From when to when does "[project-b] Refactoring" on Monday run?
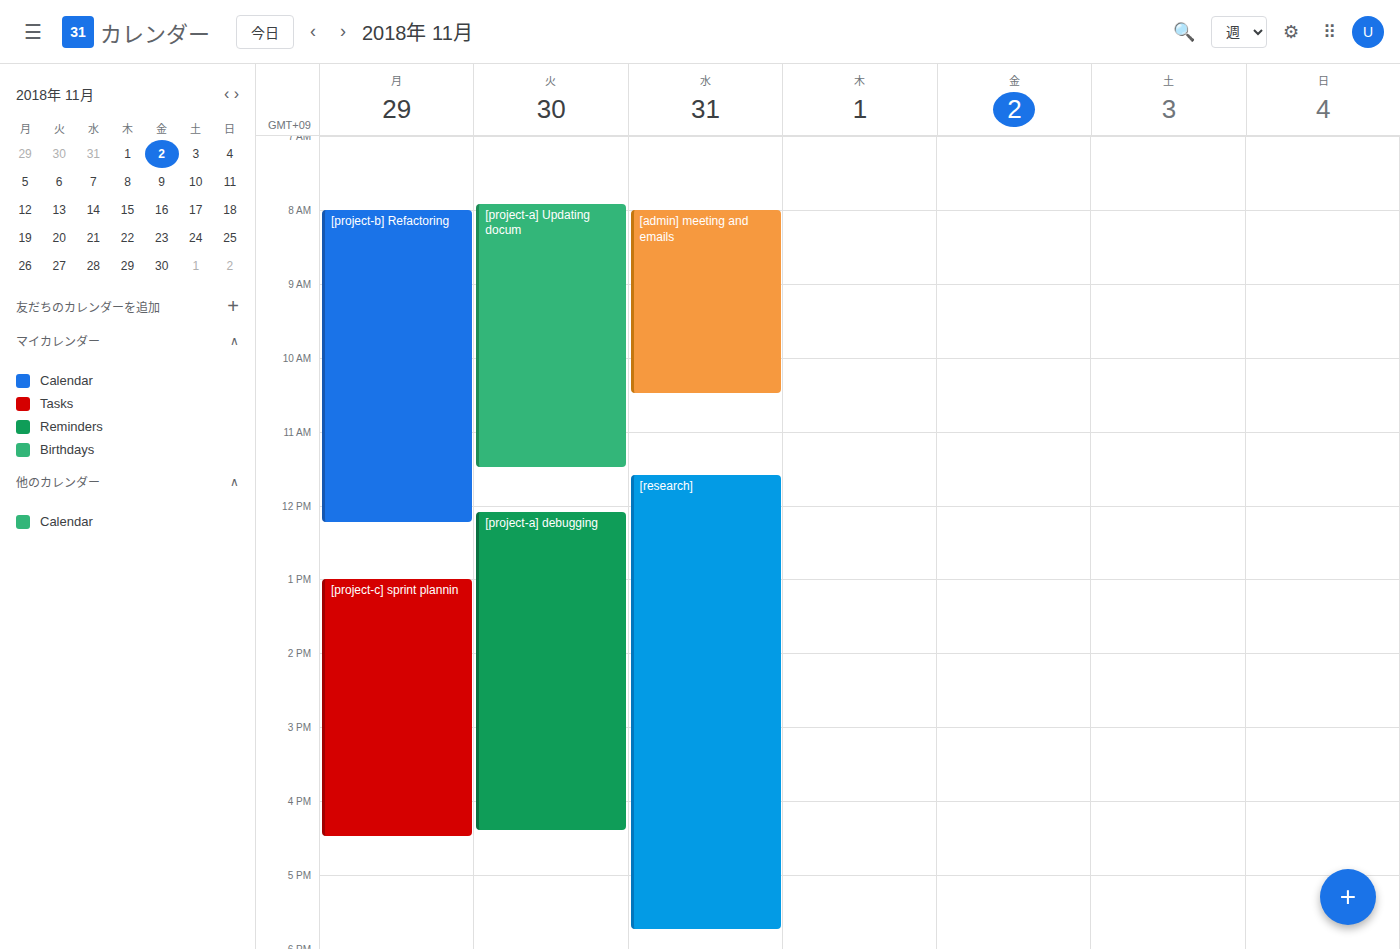
8:00 AM to 12:15 PM